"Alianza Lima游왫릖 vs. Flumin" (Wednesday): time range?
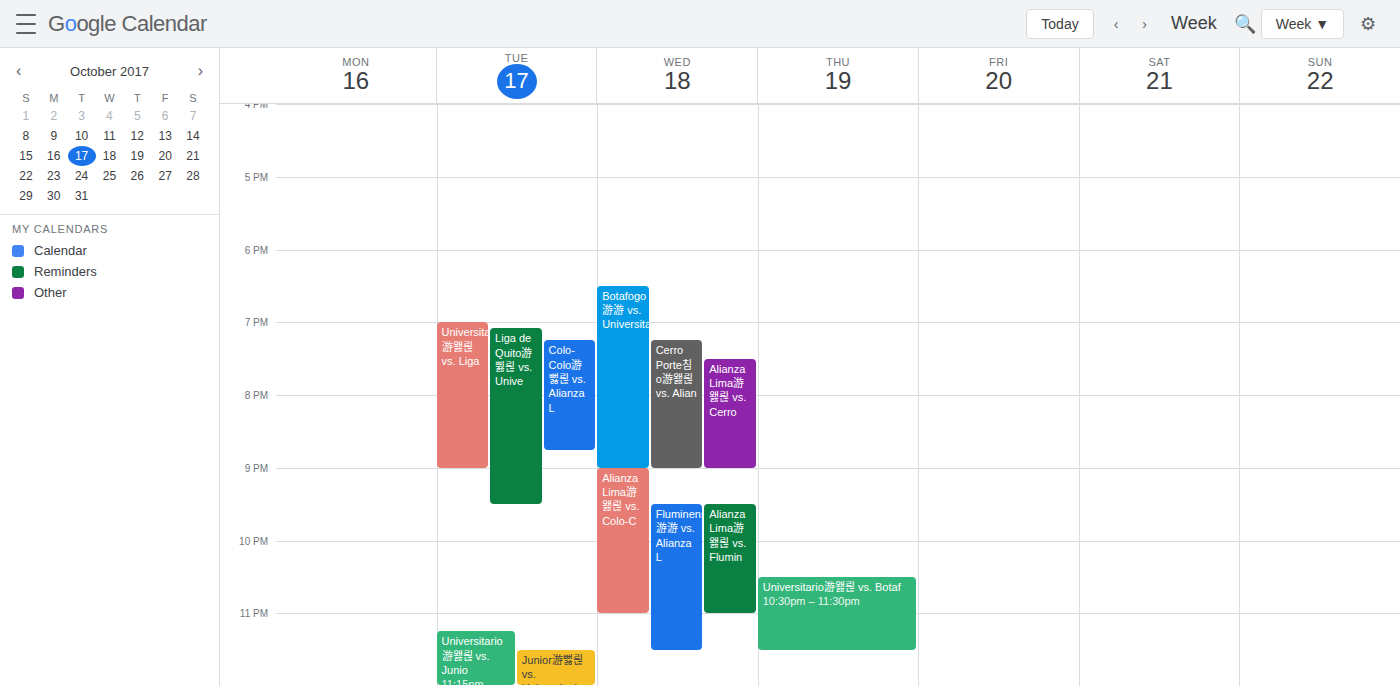
21:30 to 23:00